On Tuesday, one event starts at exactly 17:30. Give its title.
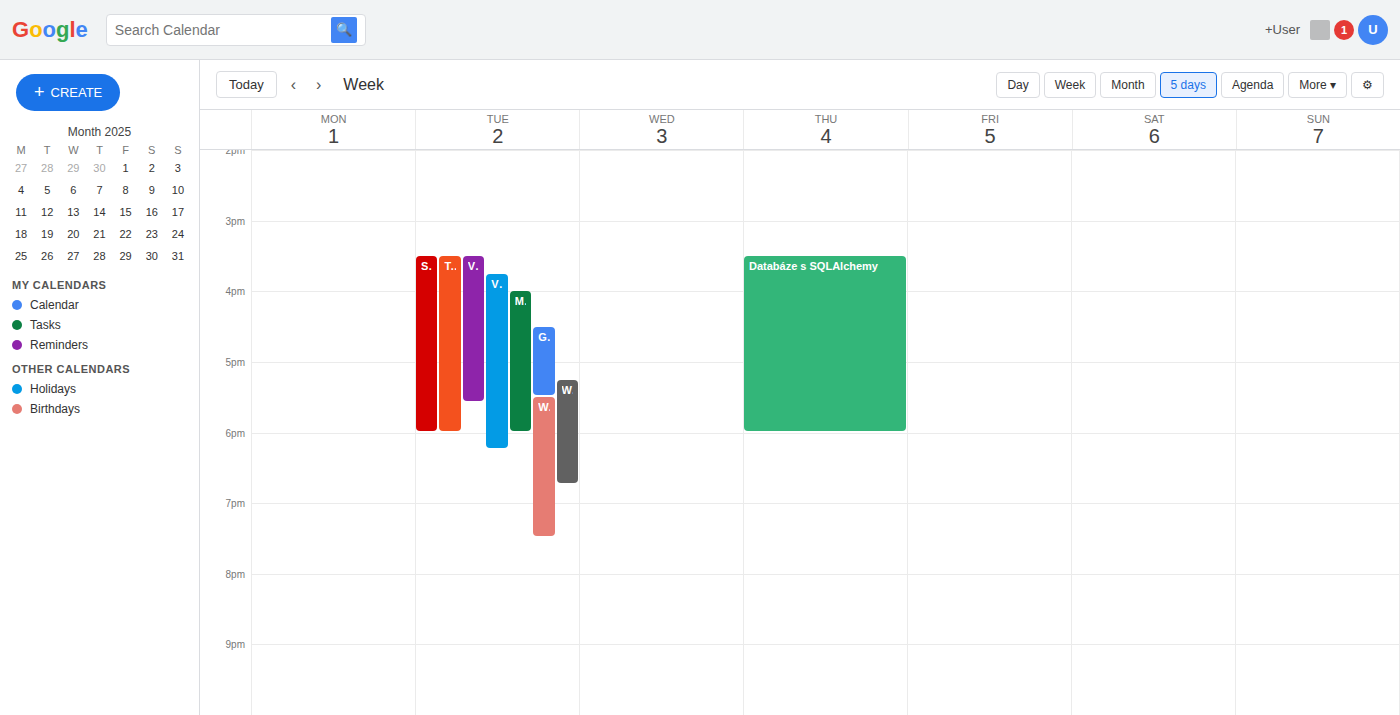
"Weboví klienti & CLI – Req"